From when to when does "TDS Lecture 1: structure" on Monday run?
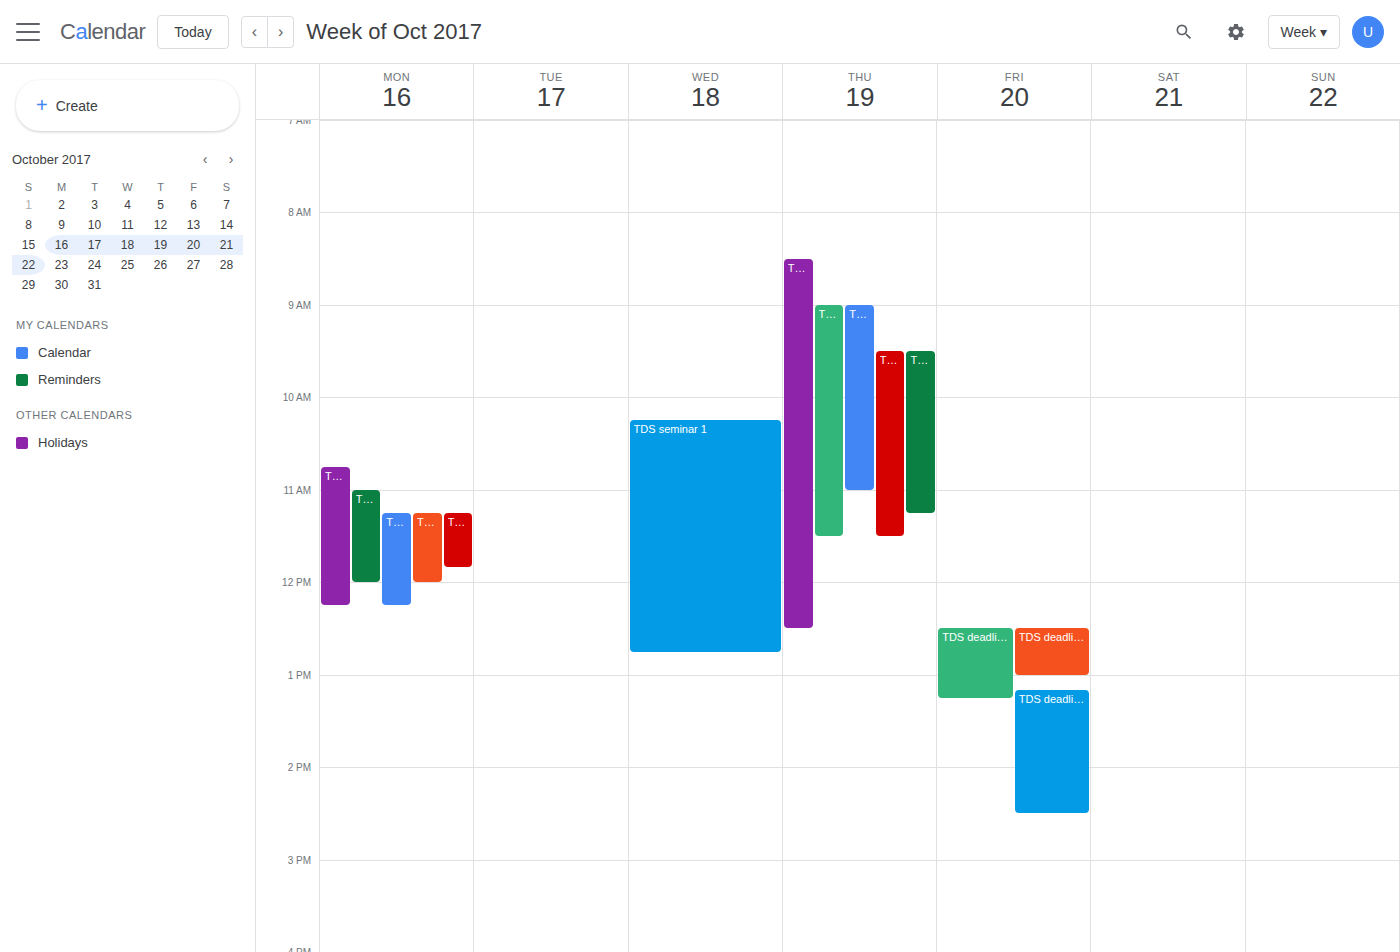
11:15 AM to 12:15 PM